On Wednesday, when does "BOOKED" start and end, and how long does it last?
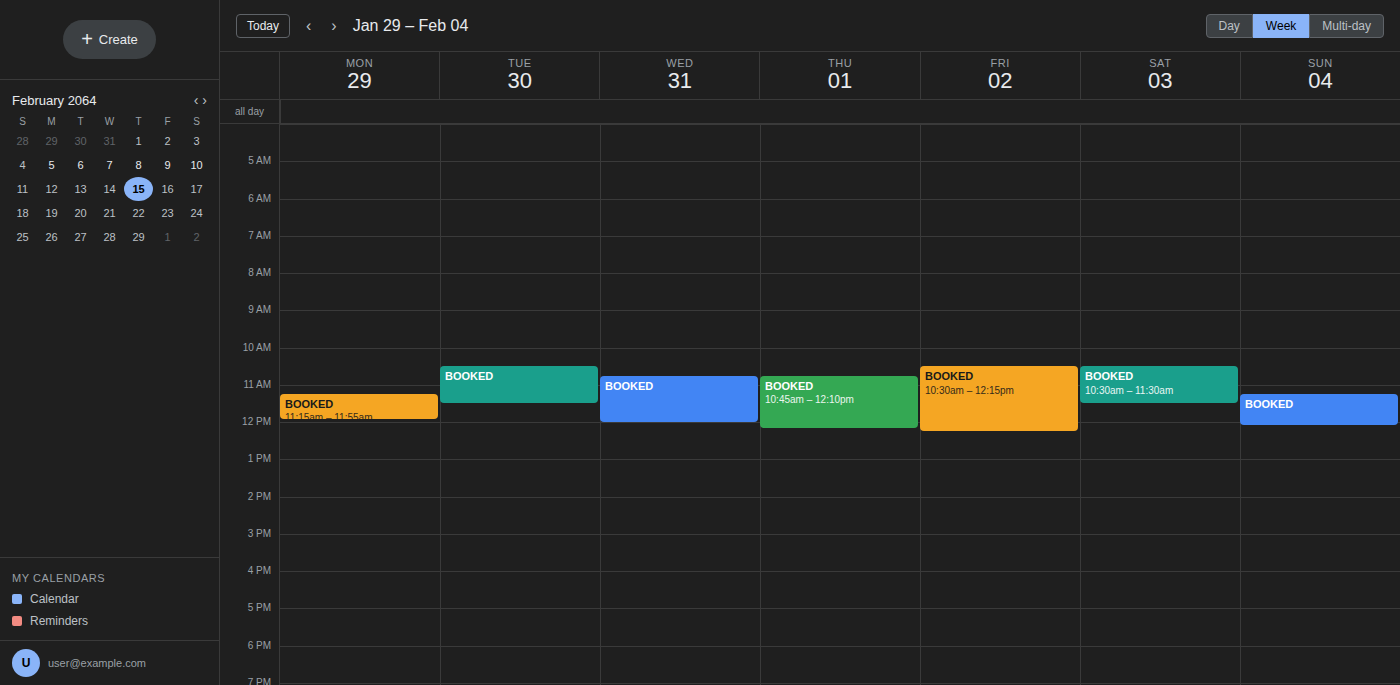
10:45 AM to 12:00 PM, 1 hour 15 minutes